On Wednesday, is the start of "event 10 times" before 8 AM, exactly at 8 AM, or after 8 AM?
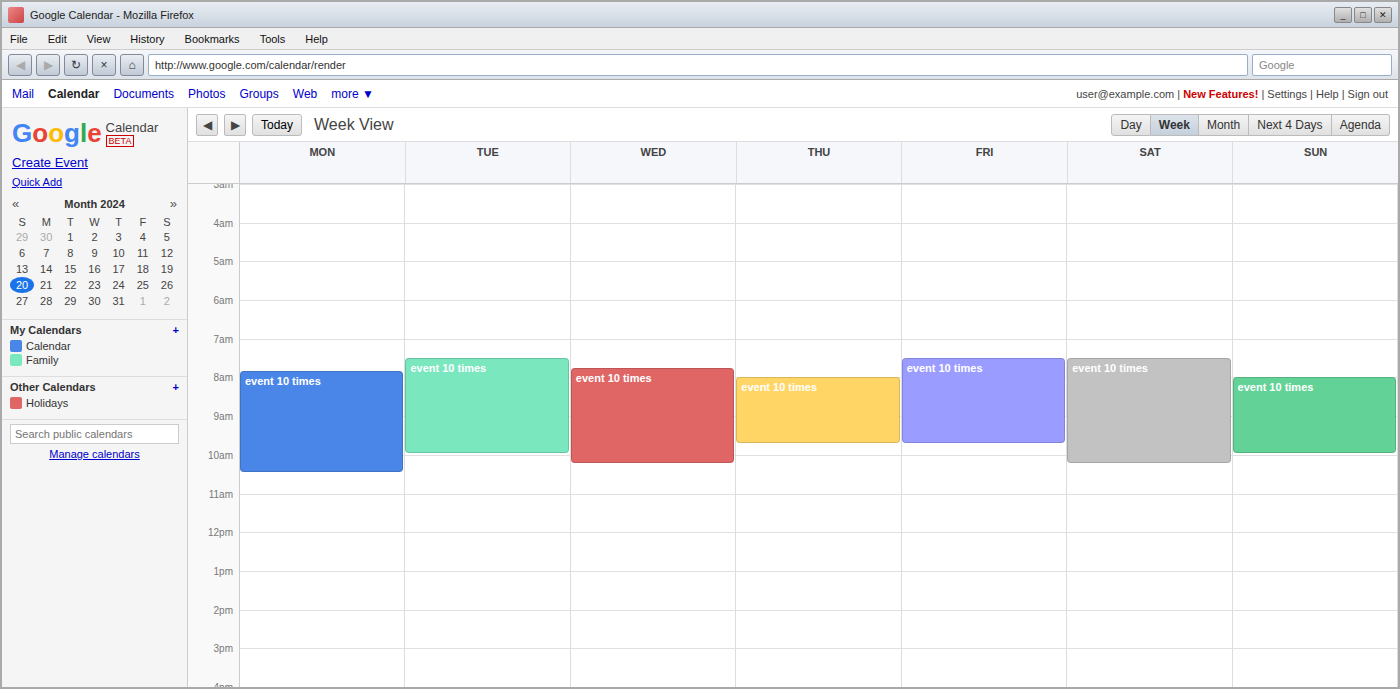
7:45 AM -- before 8 AM, 15 minutes above the 8 AM line.